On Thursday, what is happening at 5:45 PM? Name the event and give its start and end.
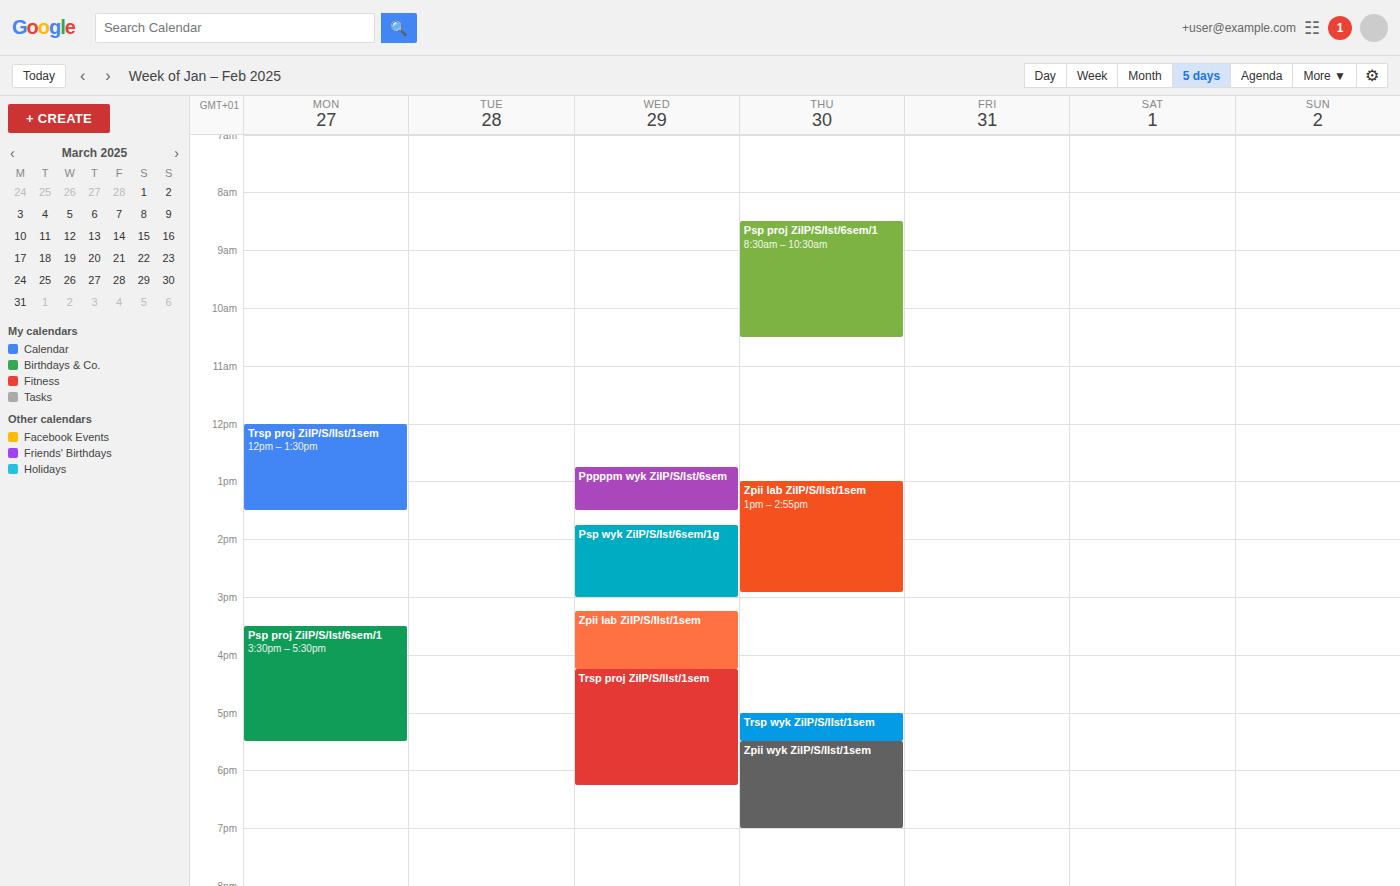
"Zpii wyk ZiIP/S/IIst/1sem", 5:30 PM to 7:00 PM